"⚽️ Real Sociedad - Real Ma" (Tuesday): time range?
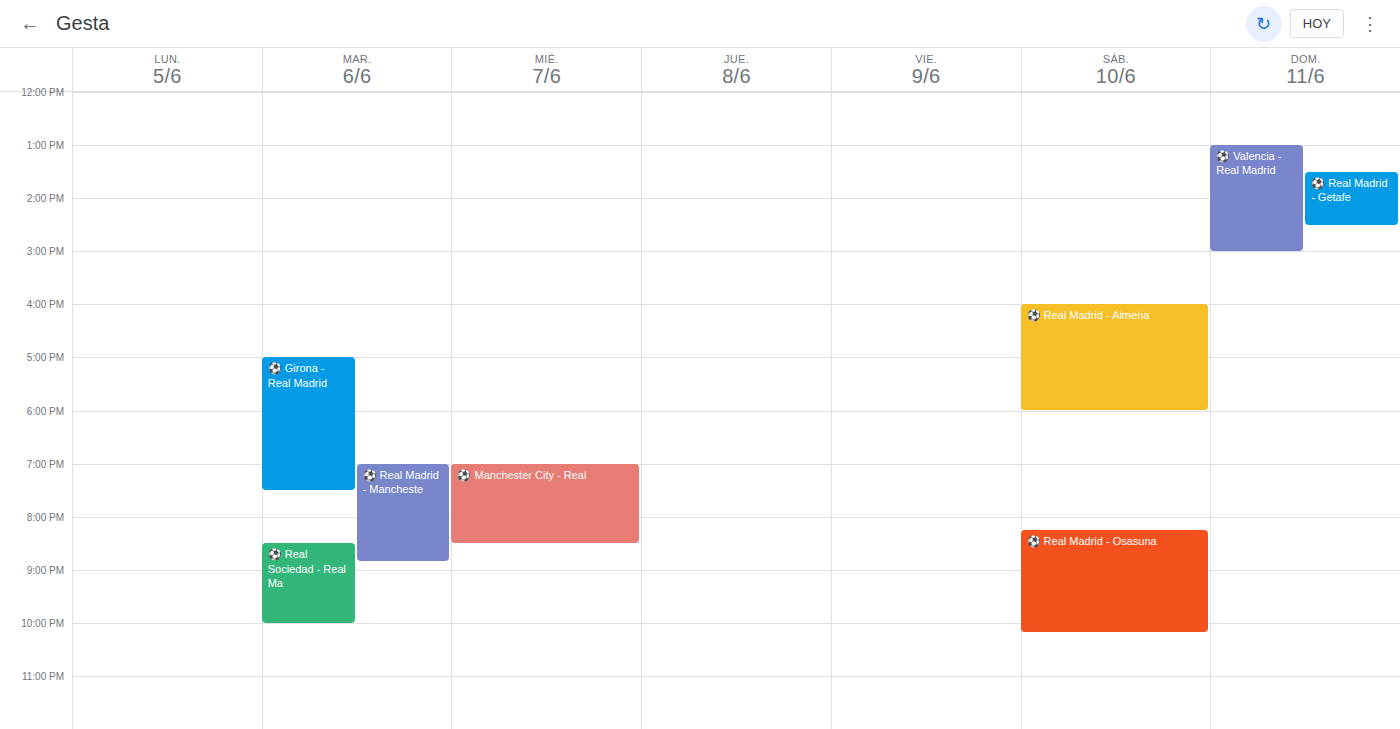
8:30 PM to 10:00 PM